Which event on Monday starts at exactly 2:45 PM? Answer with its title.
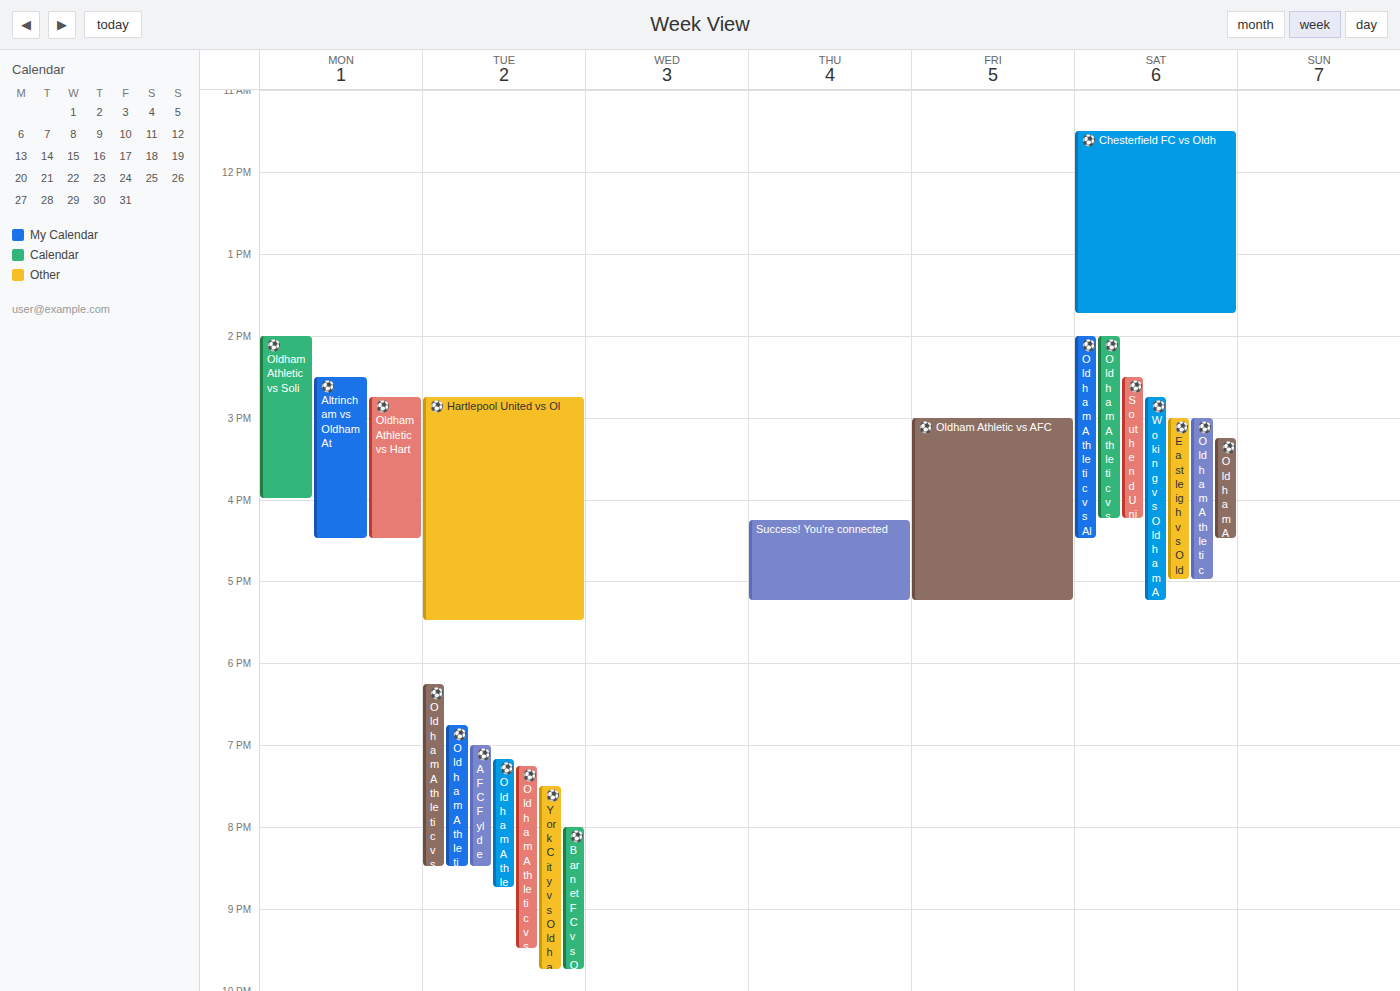
"⚽️ Oldham Athletic vs Hart"